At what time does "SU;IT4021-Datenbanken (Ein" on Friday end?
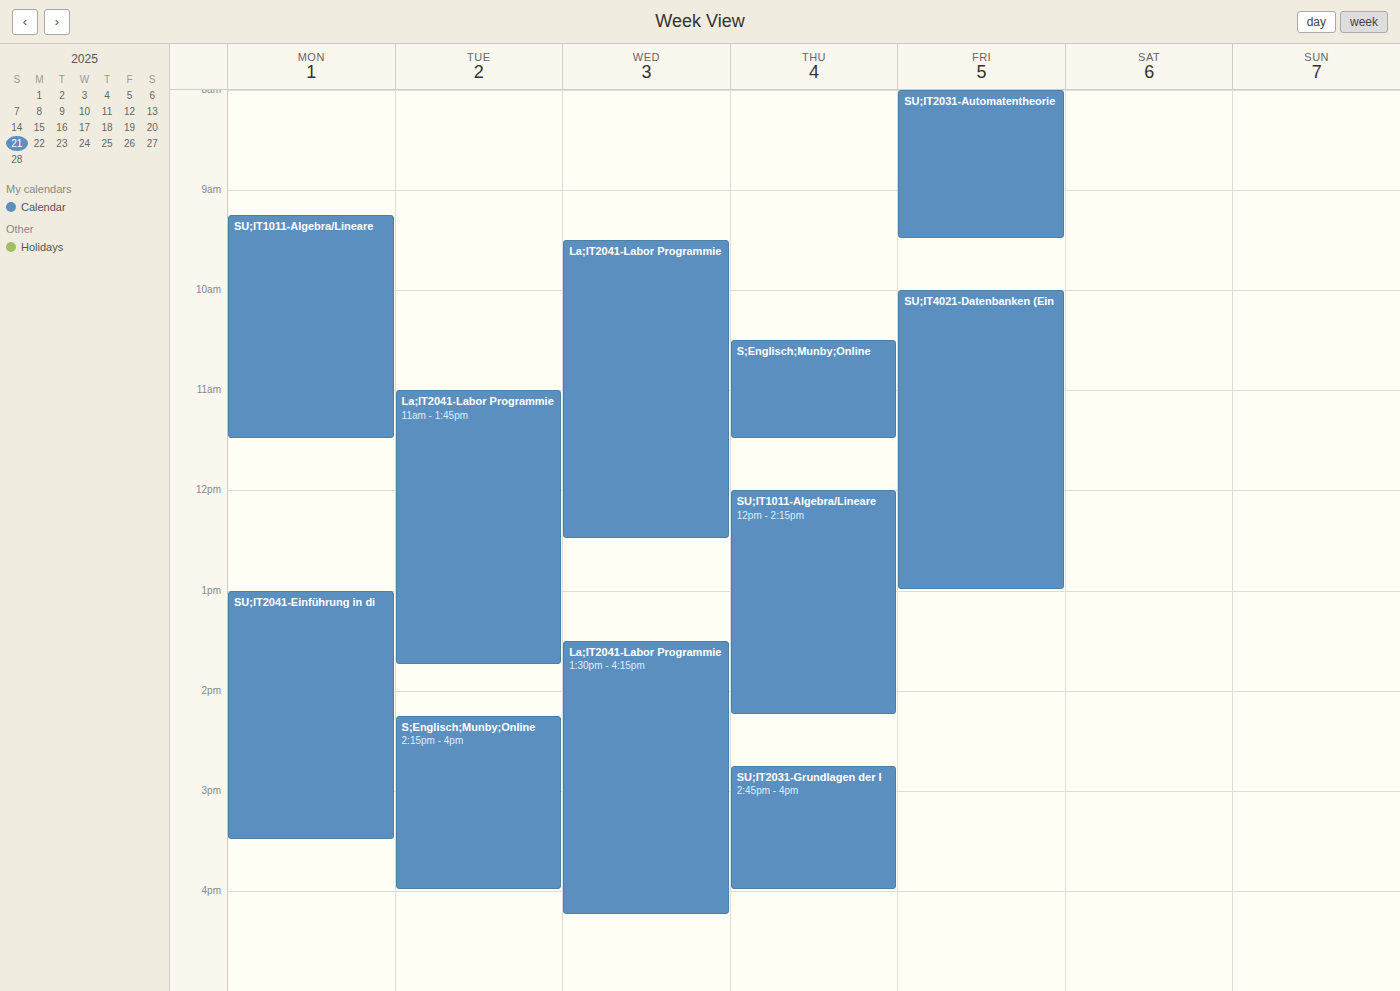
1:00 PM